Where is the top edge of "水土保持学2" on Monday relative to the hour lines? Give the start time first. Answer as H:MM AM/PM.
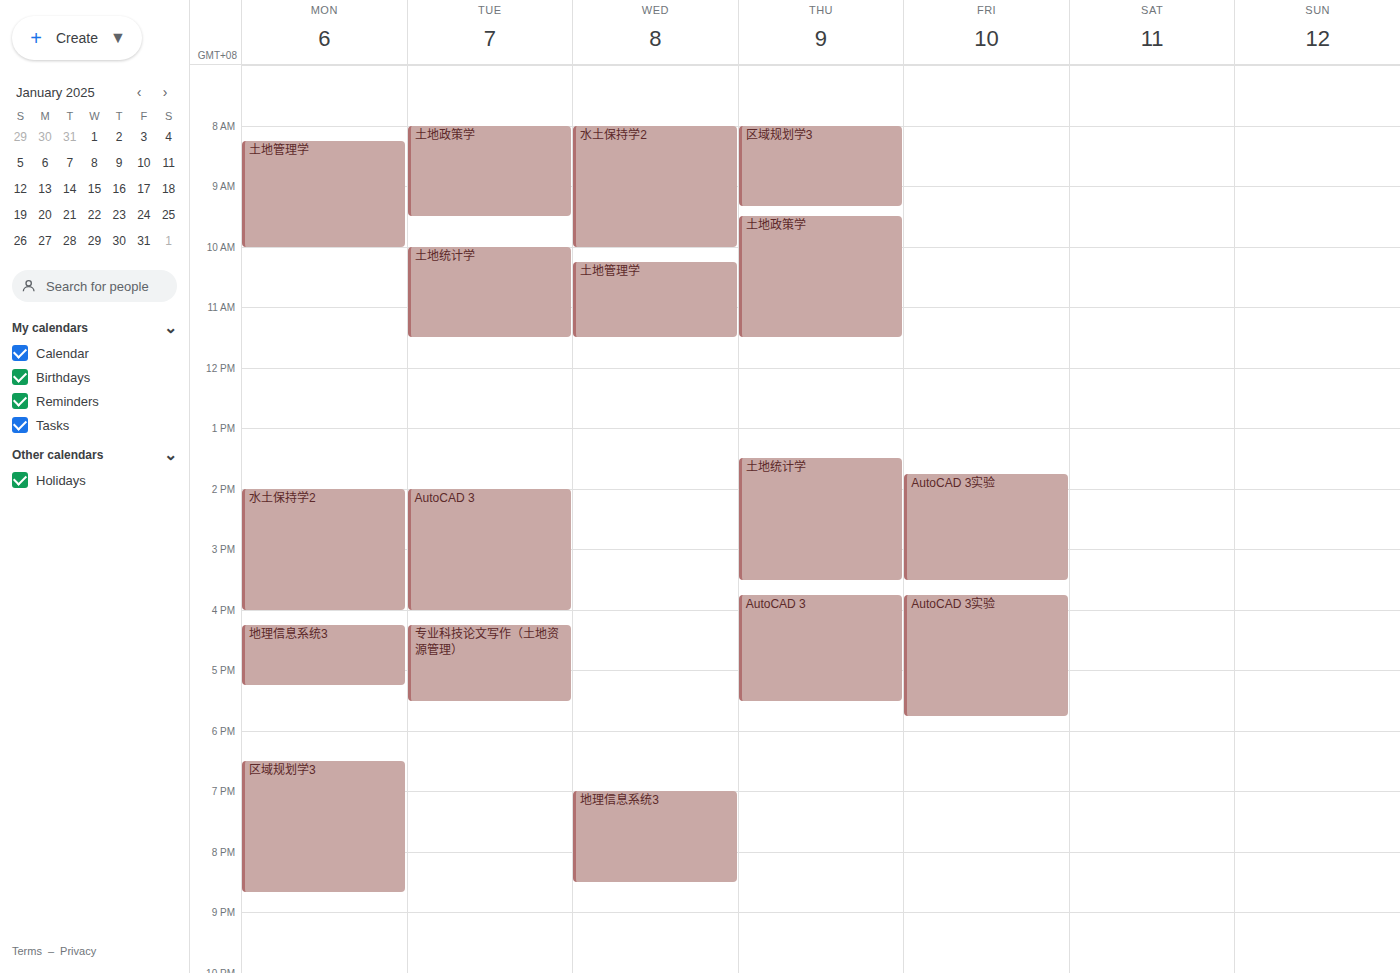
2:00 PM -- exactly on the 2 PM line.